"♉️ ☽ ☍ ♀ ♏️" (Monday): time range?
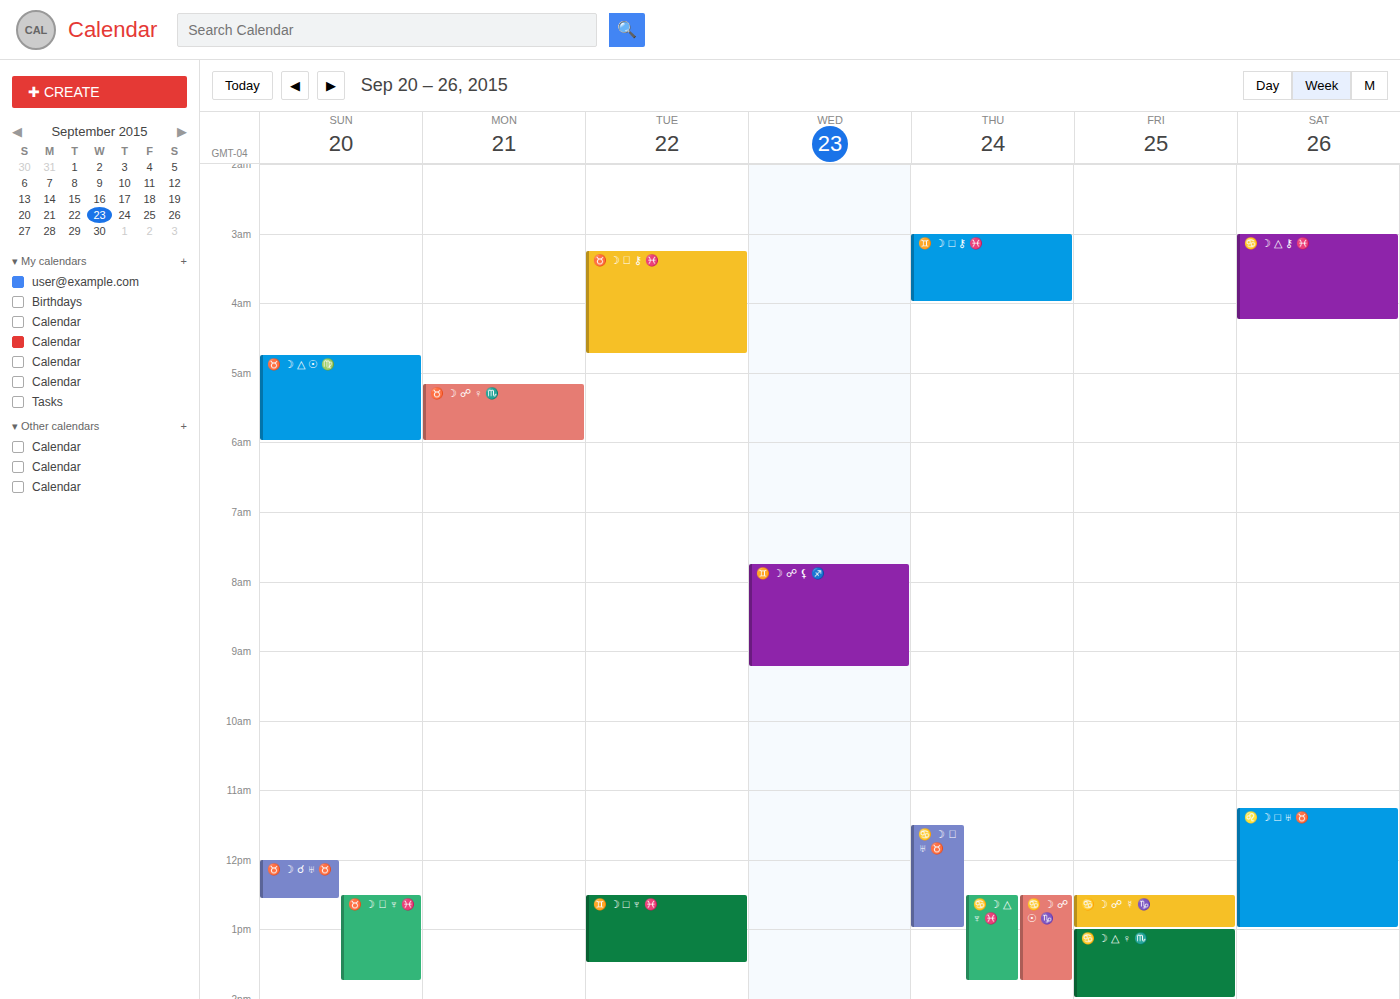
5:10 AM to 6:00 AM